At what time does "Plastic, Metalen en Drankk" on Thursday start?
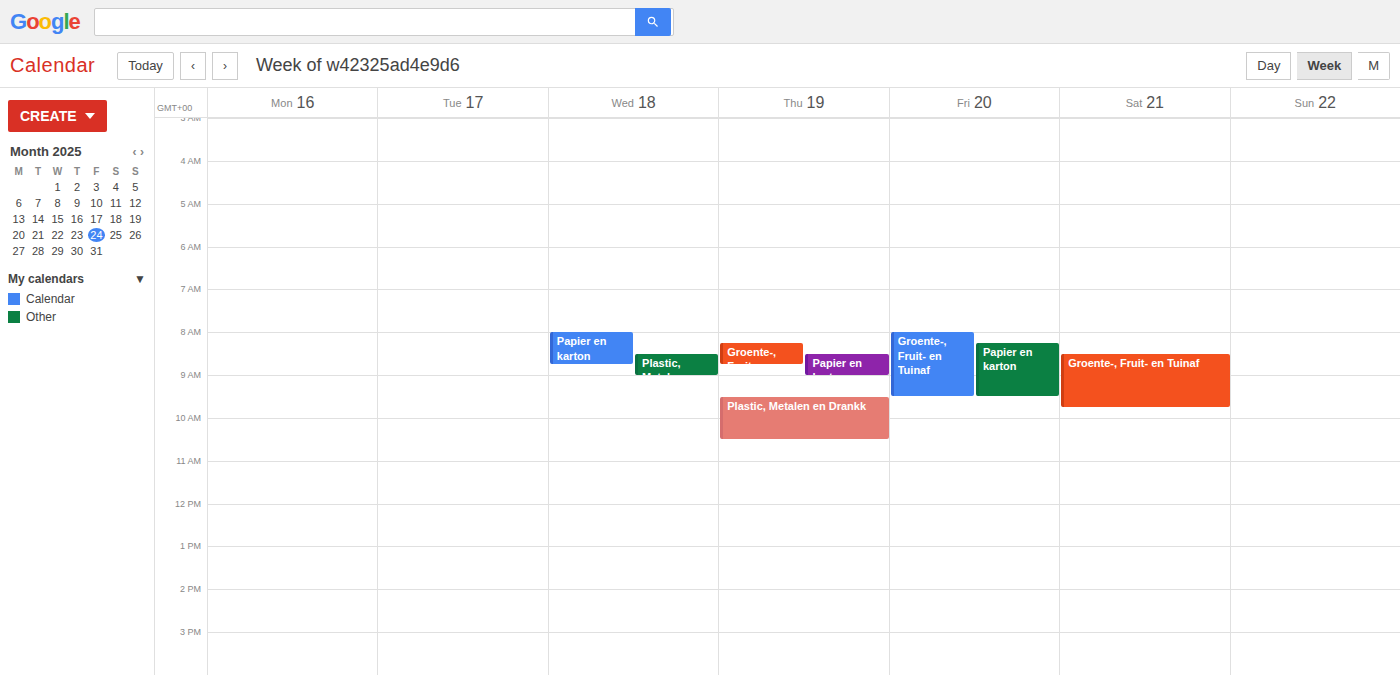
9:30 AM